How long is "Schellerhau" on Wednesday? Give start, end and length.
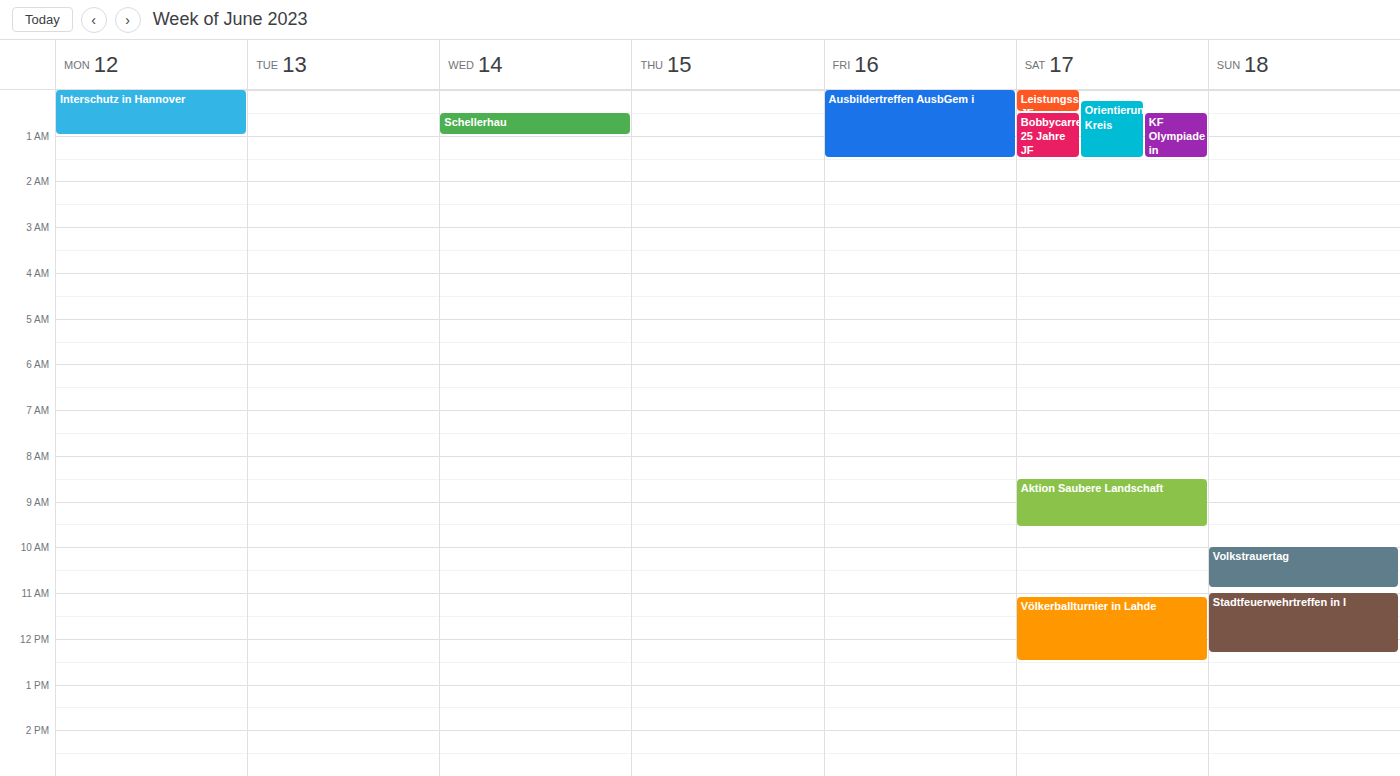
12:30 AM to 1:00 AM, 30 minutes